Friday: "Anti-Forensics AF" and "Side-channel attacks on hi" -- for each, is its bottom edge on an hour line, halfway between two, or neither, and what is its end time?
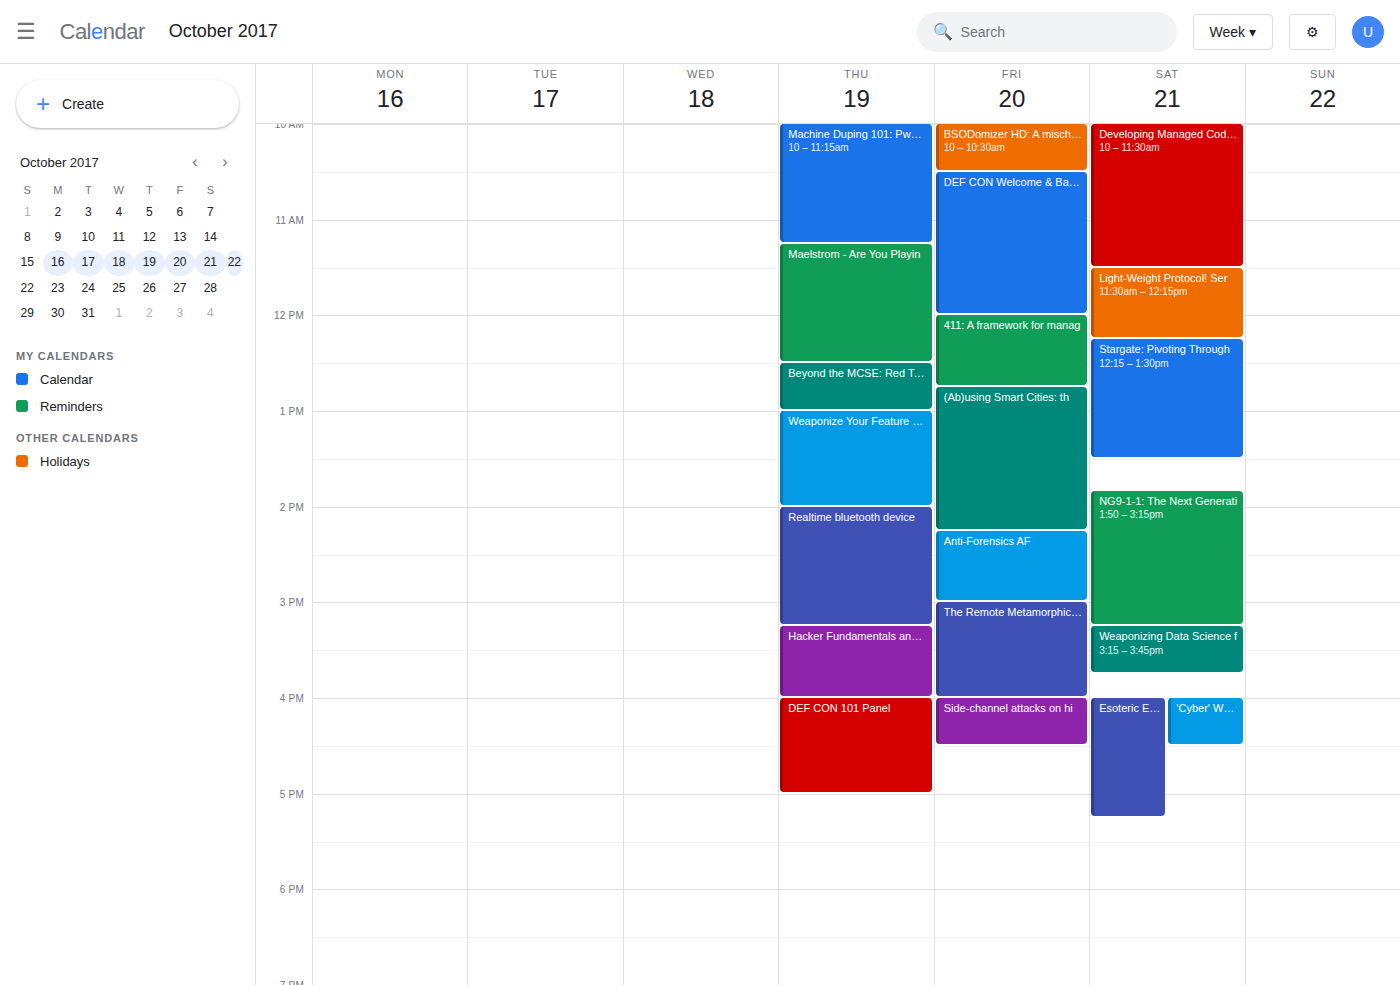
"Anti-Forensics AF": 15:00, exactly on the 15:00 line. "Side-channel attacks on hi": 16:30, halfway between the 16:00 and 17:00 lines.